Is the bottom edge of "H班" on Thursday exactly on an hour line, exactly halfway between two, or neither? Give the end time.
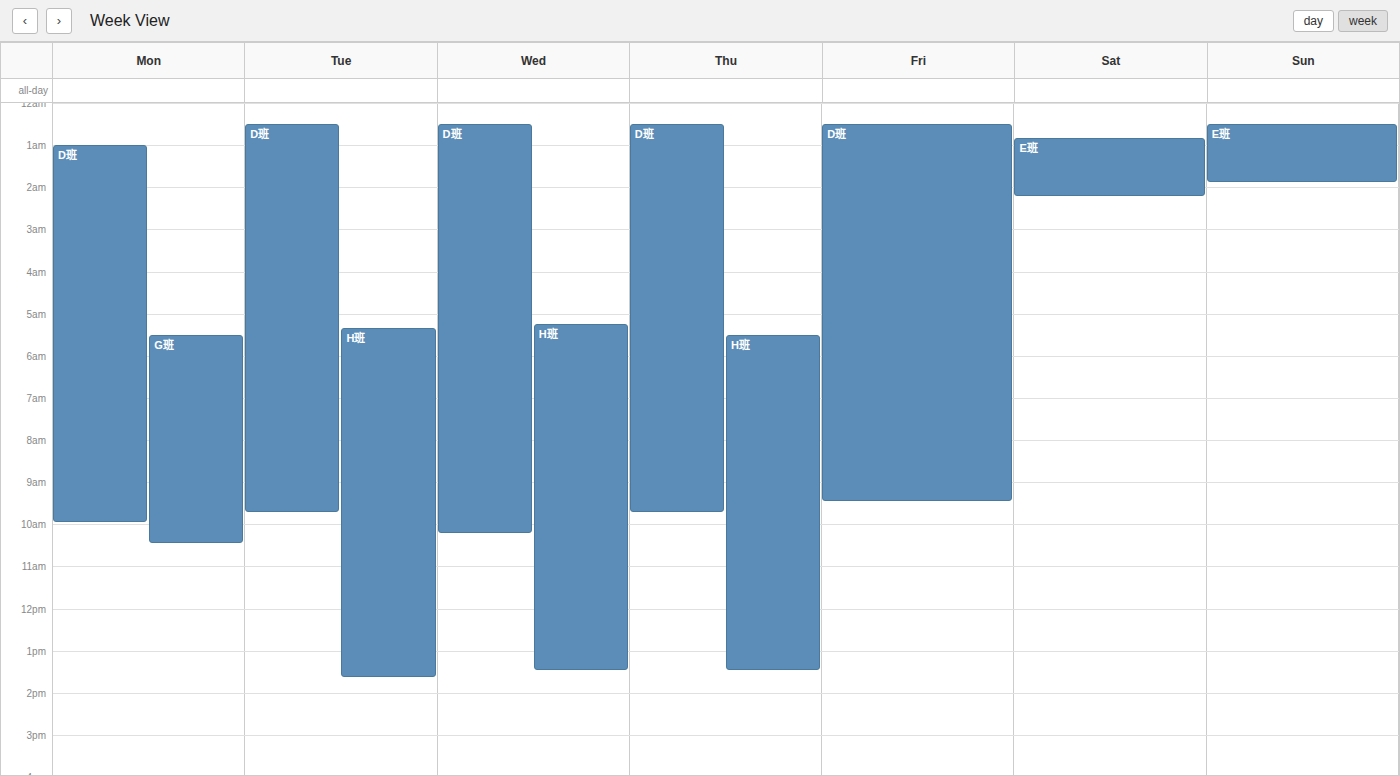
1:30 PM -- halfway between the 1 PM and 2 PM lines.